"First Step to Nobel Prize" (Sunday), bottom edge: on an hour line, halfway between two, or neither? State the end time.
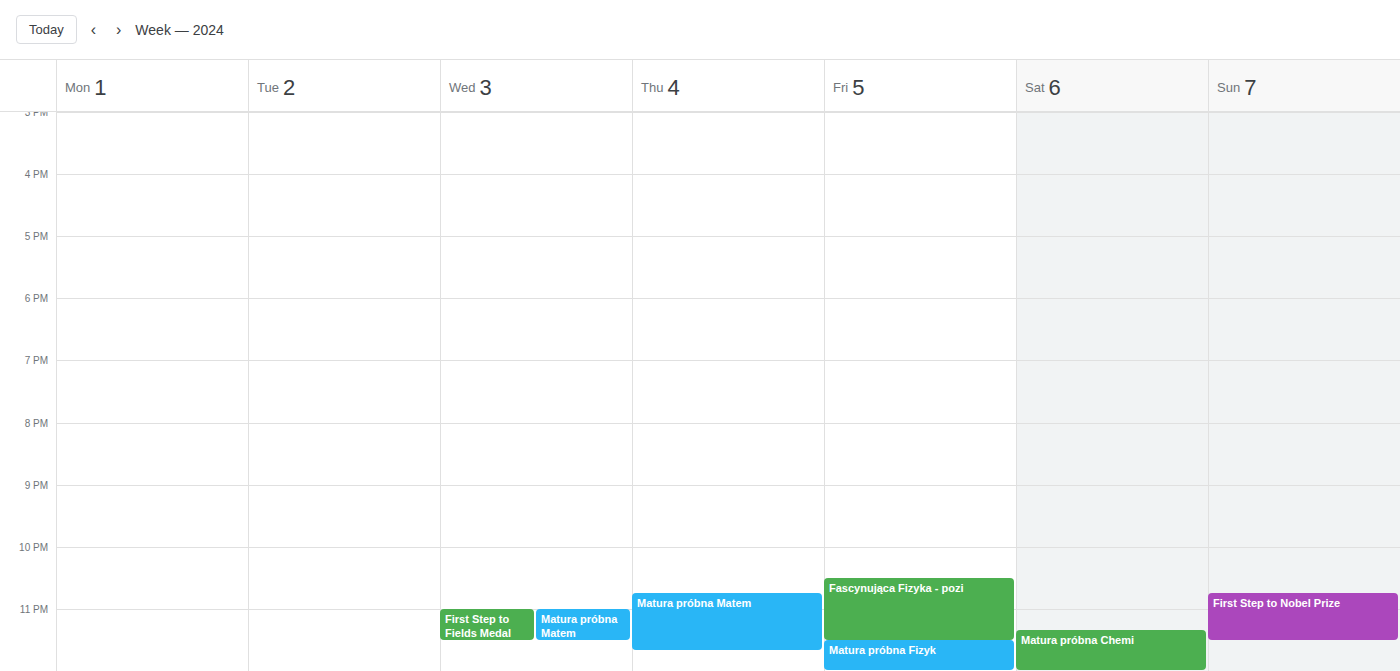
11:30 PM -- halfway between the 11 PM and 12 AM lines.